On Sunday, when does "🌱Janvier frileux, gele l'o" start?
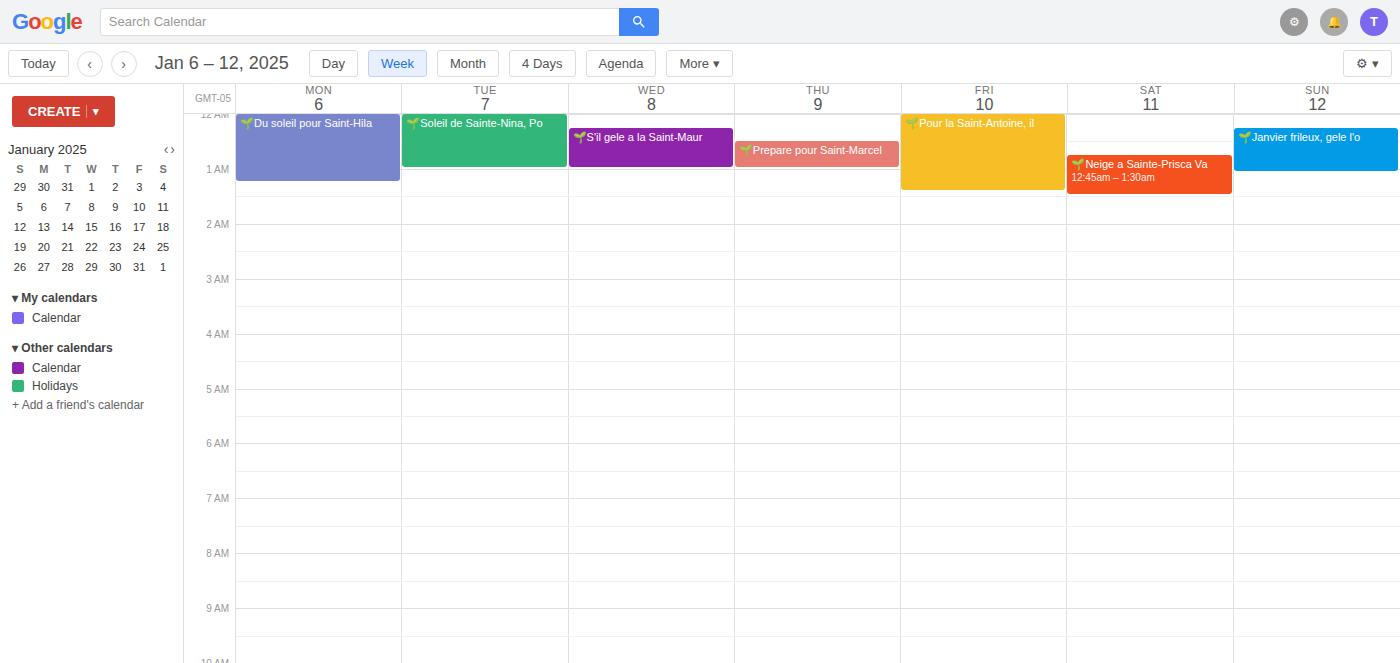
12:15 AM